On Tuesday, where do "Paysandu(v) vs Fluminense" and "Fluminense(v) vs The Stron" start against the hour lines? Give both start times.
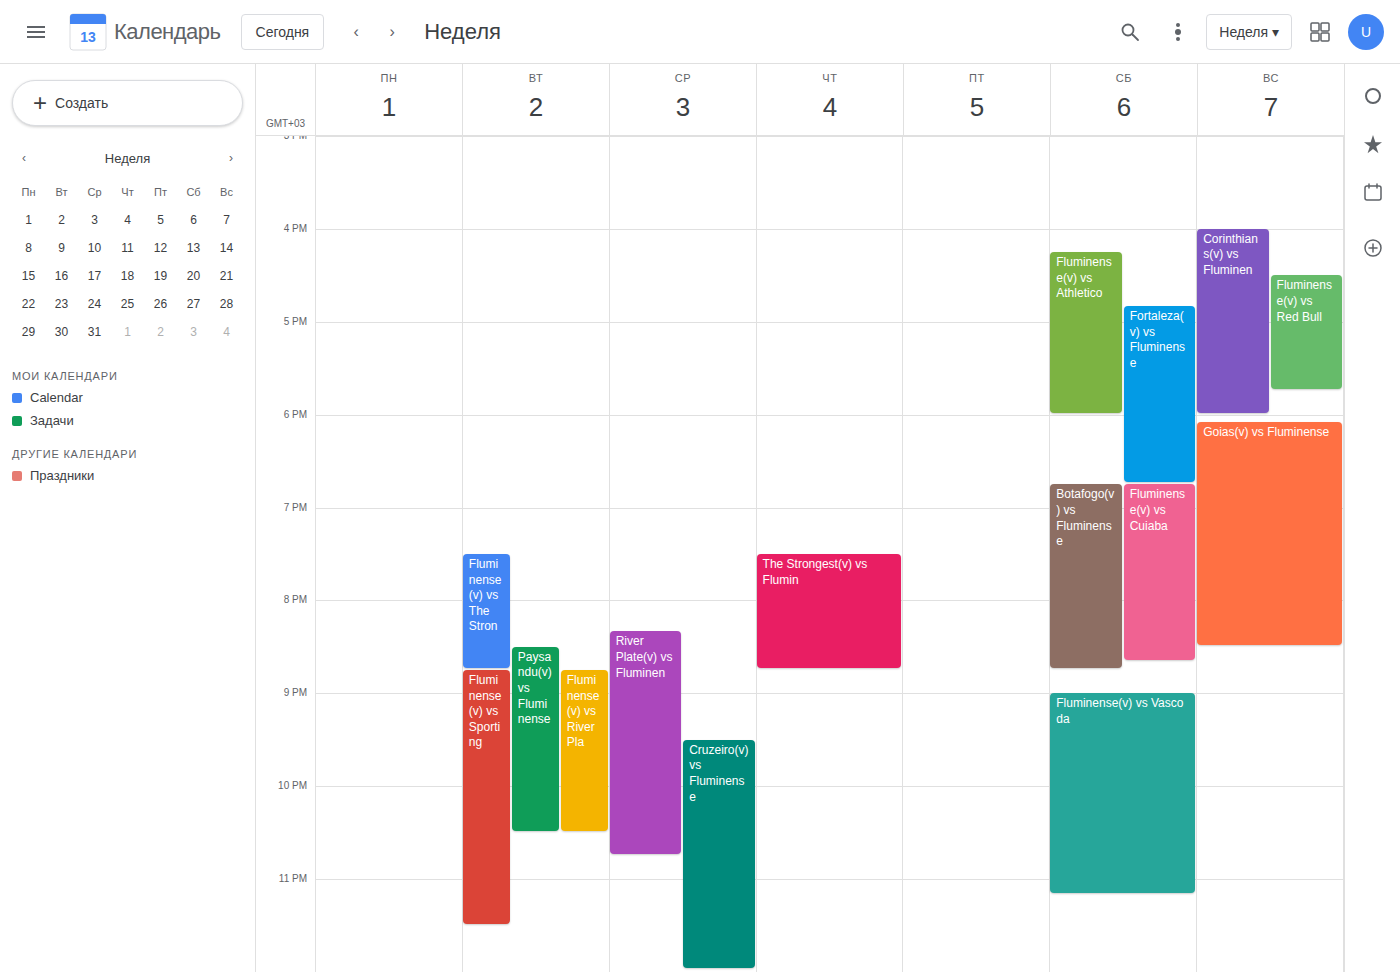
"Paysandu(v) vs Fluminense": 8:30 PM, halfway between the 8 PM and 9 PM lines. "Fluminense(v) vs The Stron": 7:30 PM, halfway between the 7 PM and 8 PM lines.